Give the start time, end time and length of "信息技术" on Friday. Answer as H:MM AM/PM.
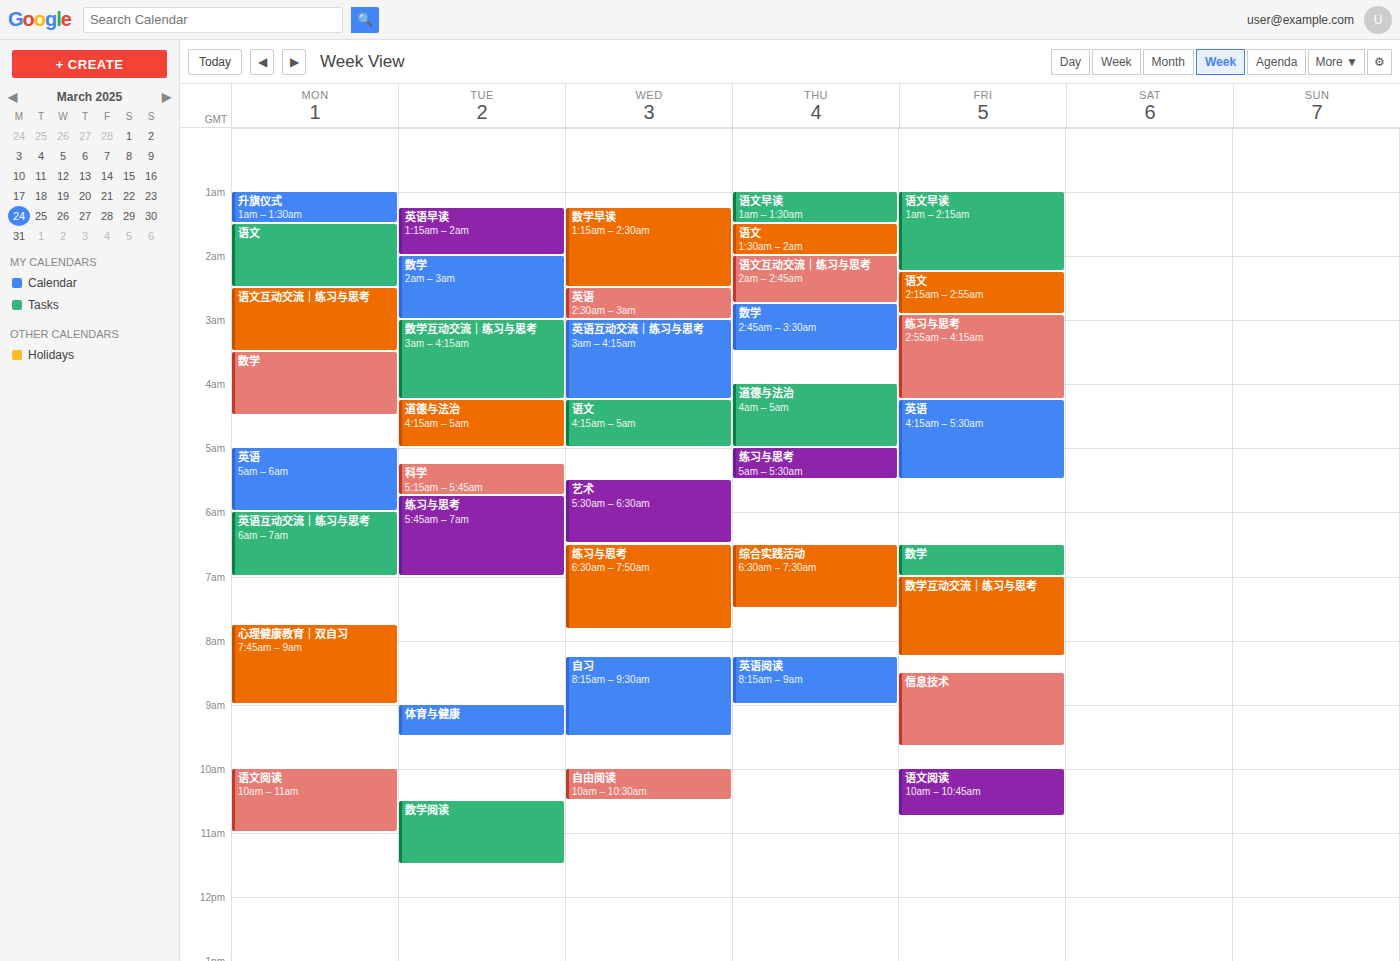
8:30 AM to 9:40 AM, 1 hour 10 minutes